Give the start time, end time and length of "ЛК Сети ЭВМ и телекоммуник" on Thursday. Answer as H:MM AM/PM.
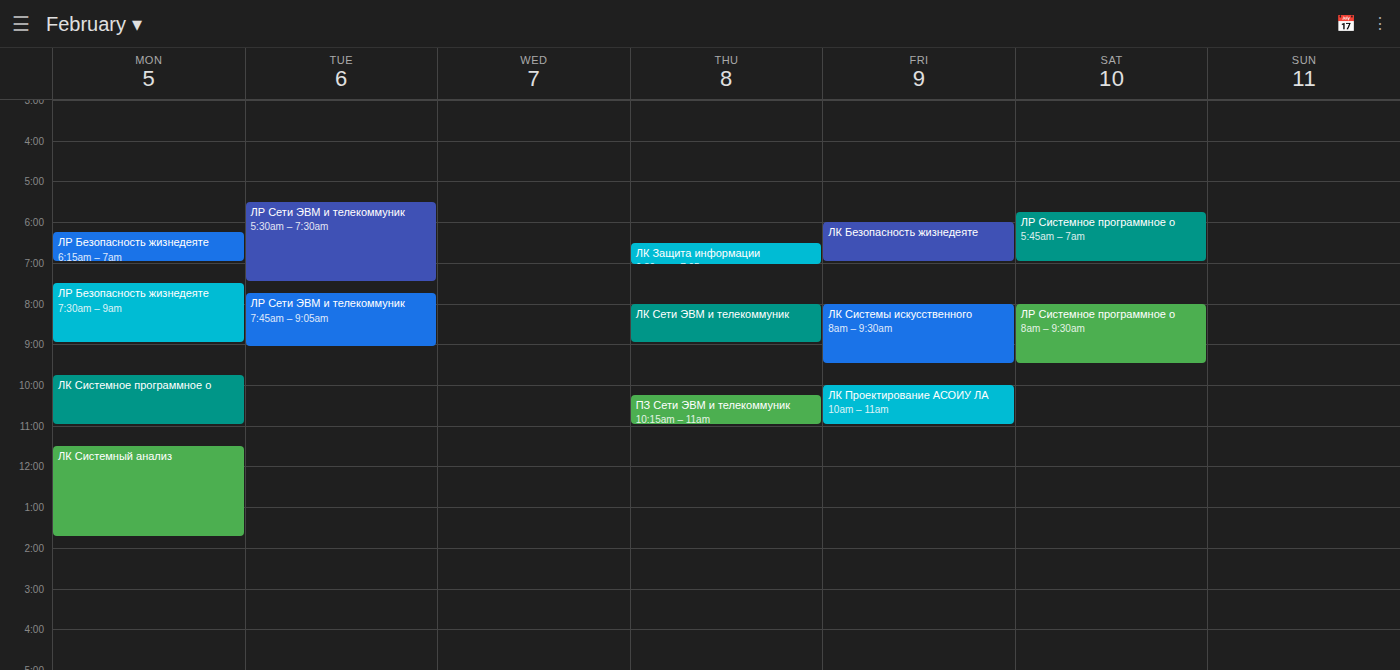
8:00 AM to 9:00 AM, 1 hour